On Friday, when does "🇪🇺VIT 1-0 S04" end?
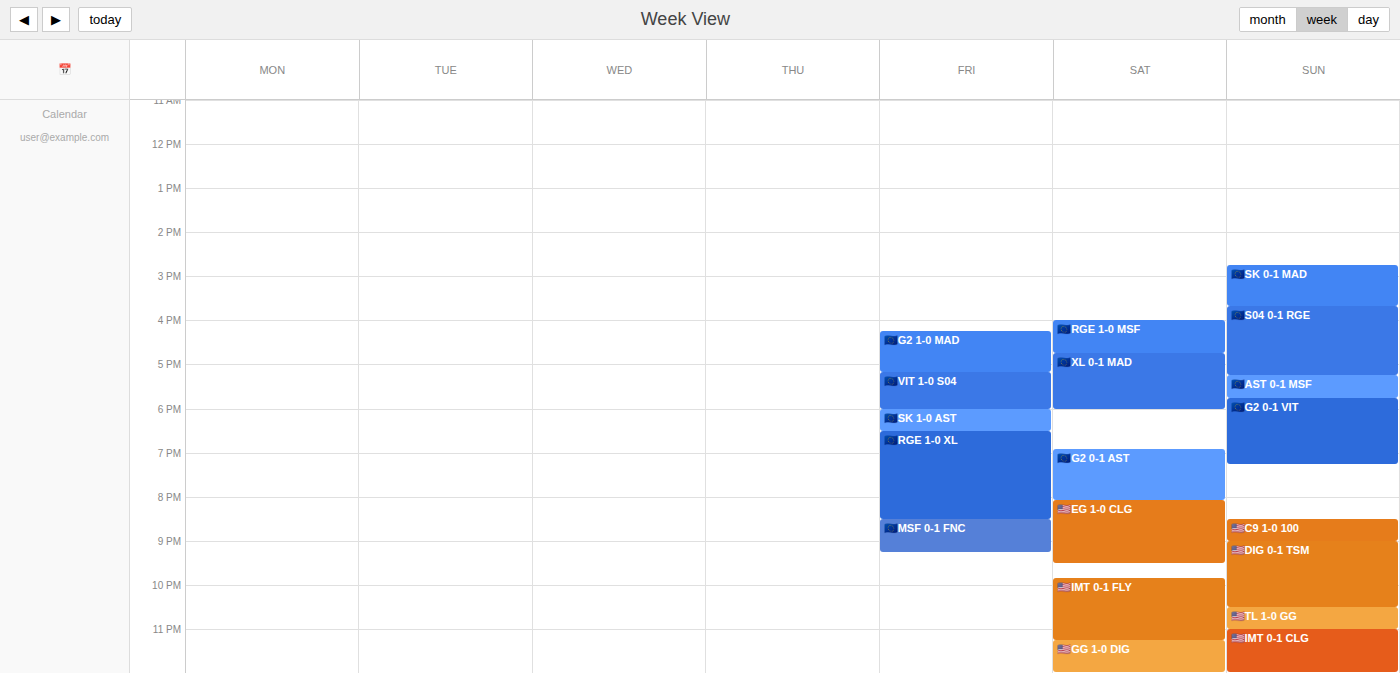
6:00 PM